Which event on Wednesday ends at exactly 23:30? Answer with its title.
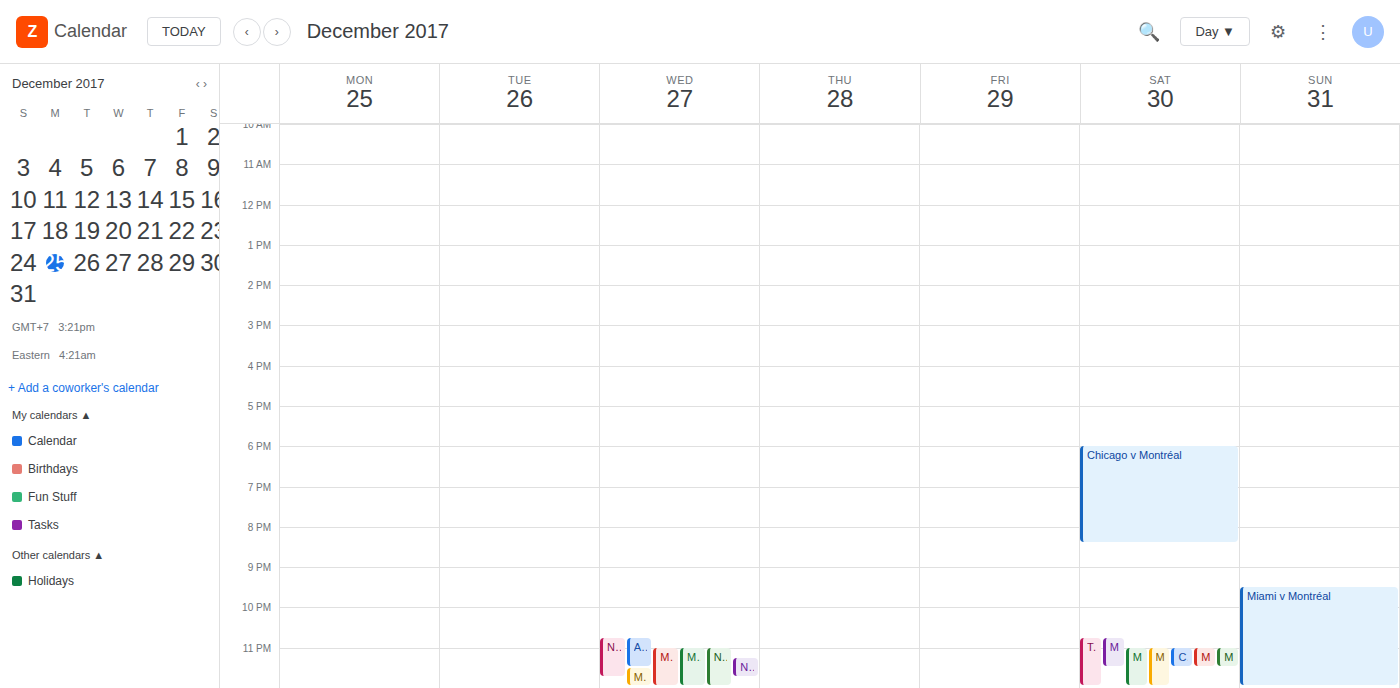
"Atlanta v Montréal"